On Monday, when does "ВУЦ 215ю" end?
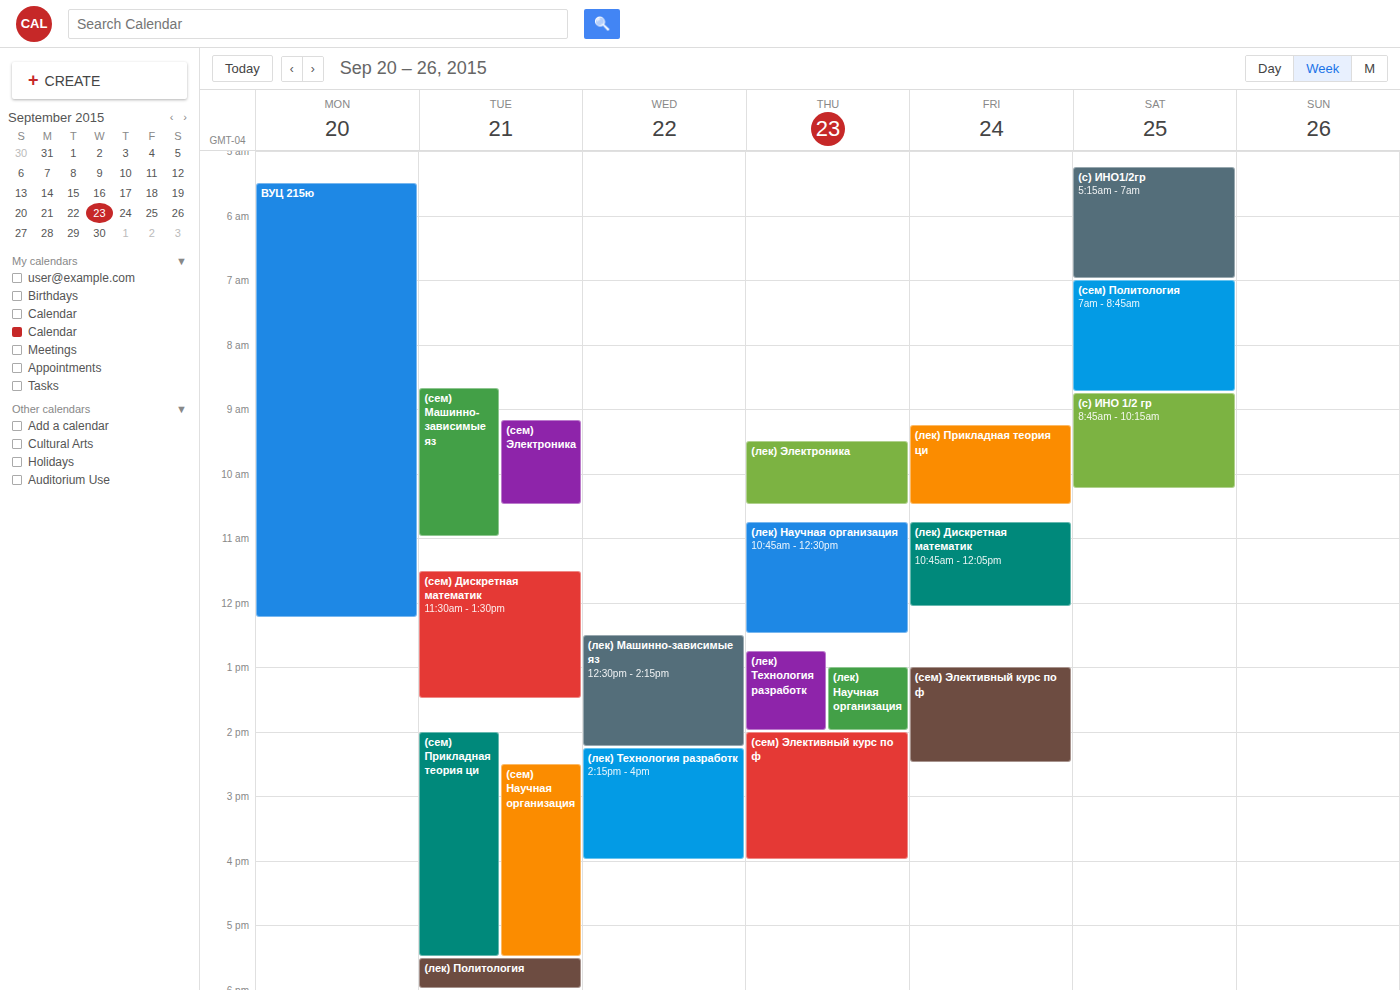
12:15 PM